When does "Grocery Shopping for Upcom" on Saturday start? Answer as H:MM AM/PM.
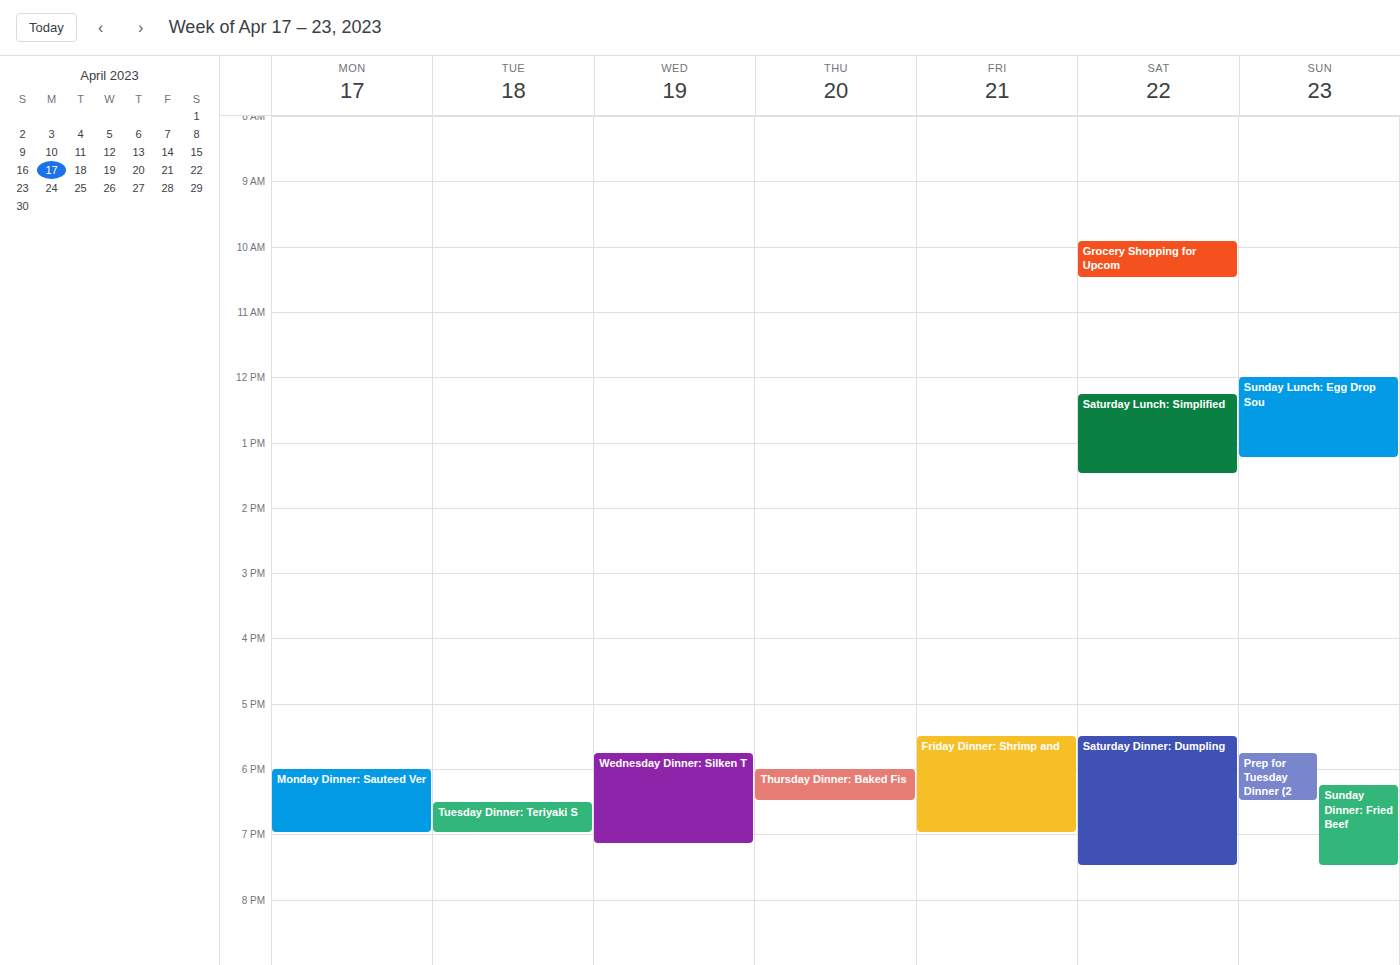
9:55 AM